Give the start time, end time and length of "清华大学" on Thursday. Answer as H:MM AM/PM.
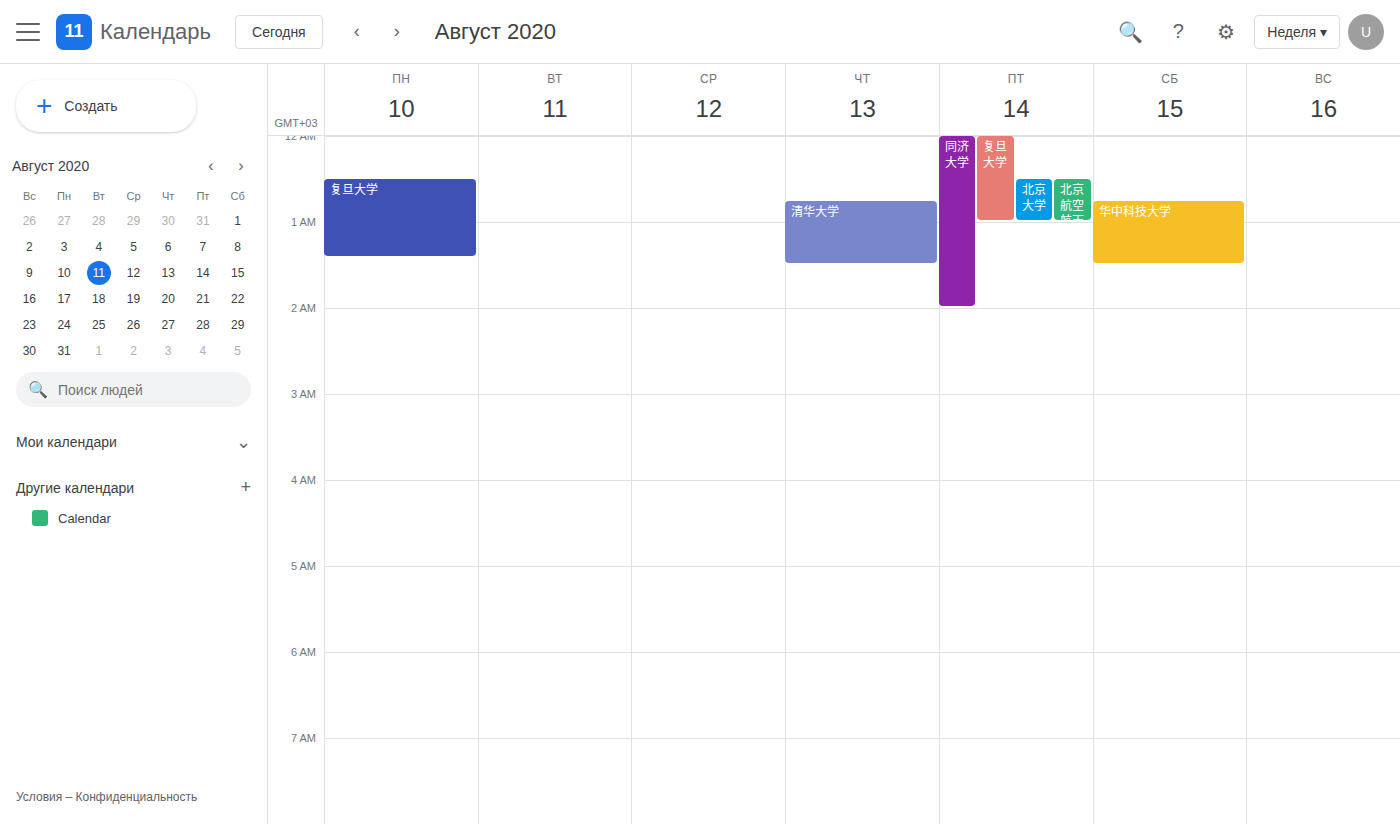
12:45 AM to 1:30 AM, 45 minutes